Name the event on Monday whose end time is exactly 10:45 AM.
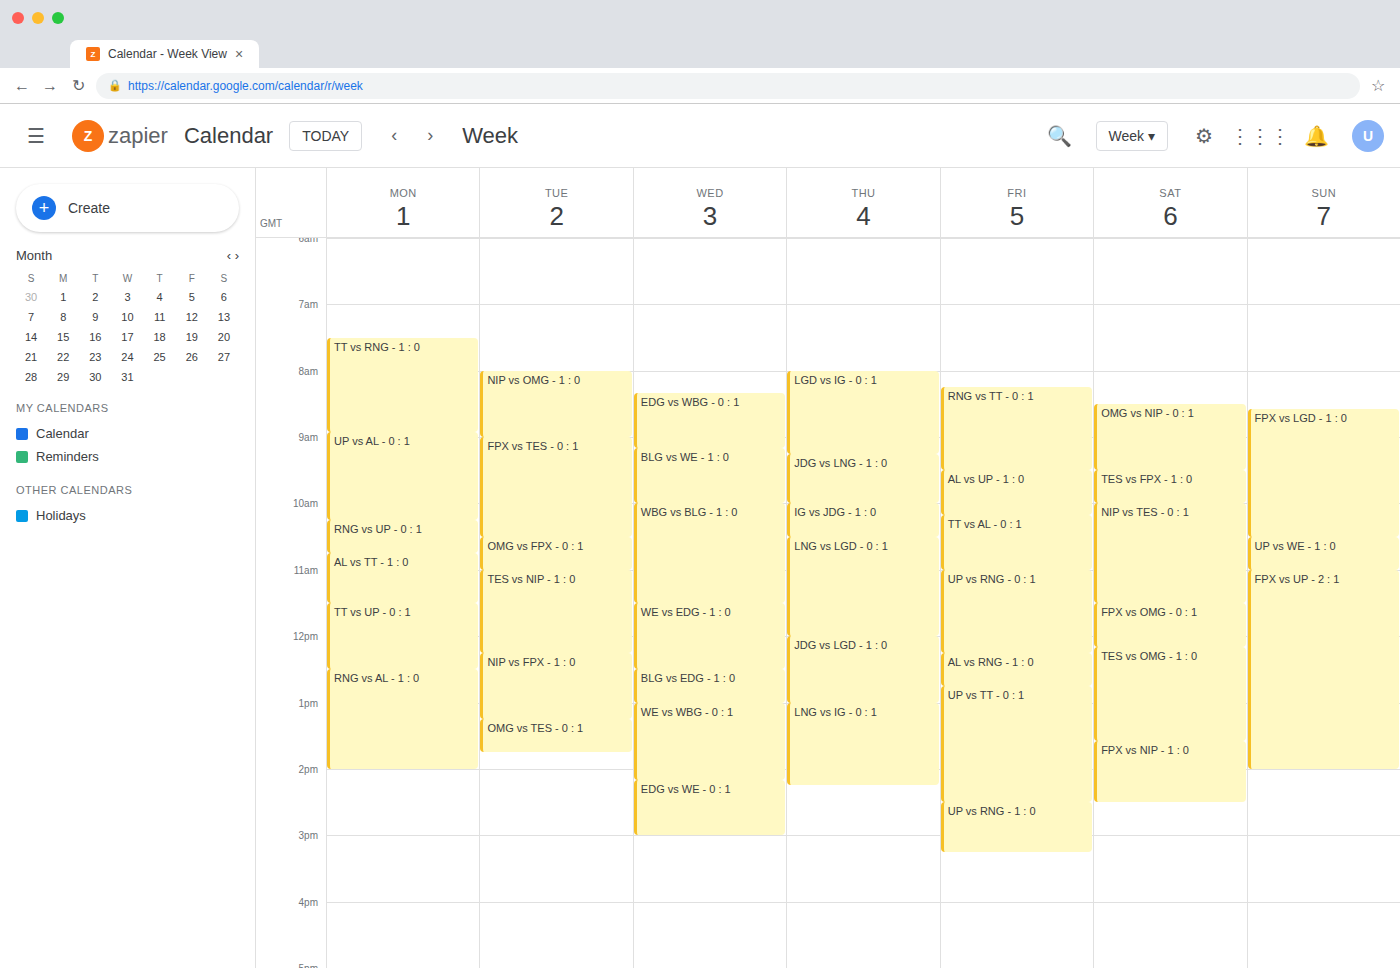
"RNG vs UP - 0 : 1"